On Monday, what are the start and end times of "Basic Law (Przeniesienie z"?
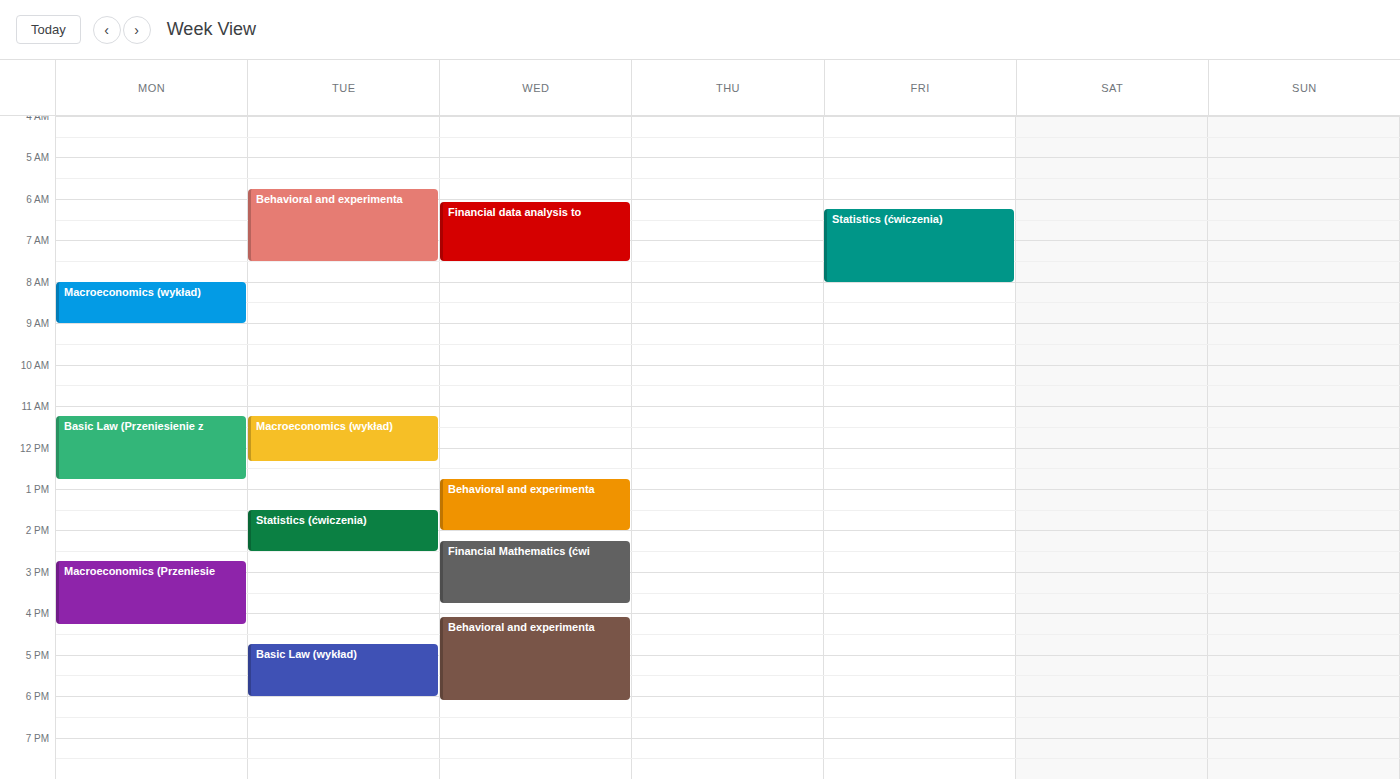
11:15 AM to 12:45 PM